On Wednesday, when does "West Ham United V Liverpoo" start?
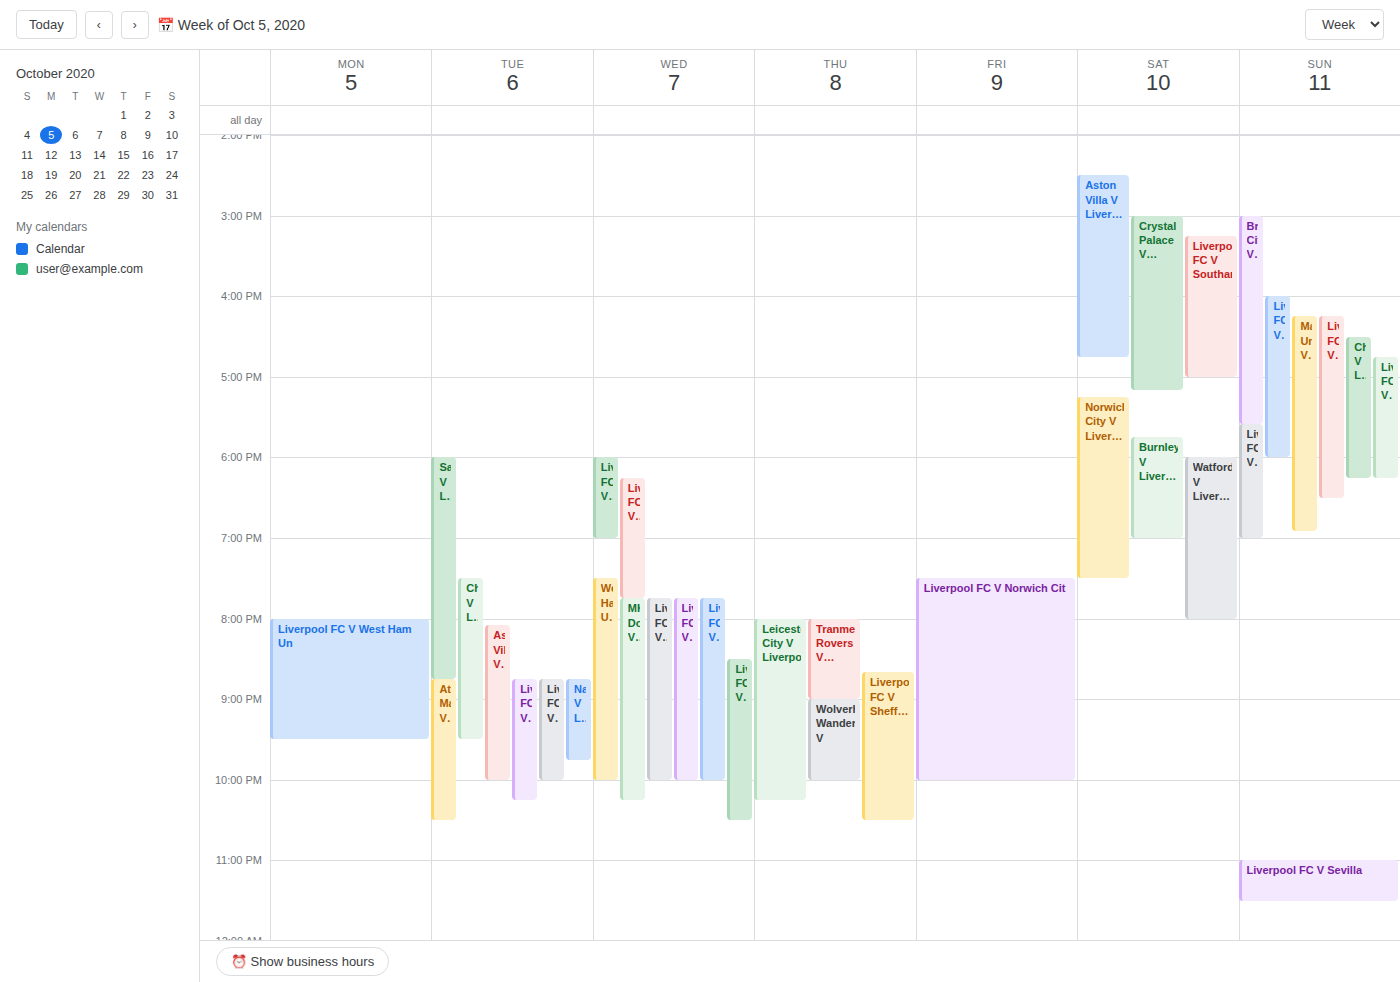
19:30